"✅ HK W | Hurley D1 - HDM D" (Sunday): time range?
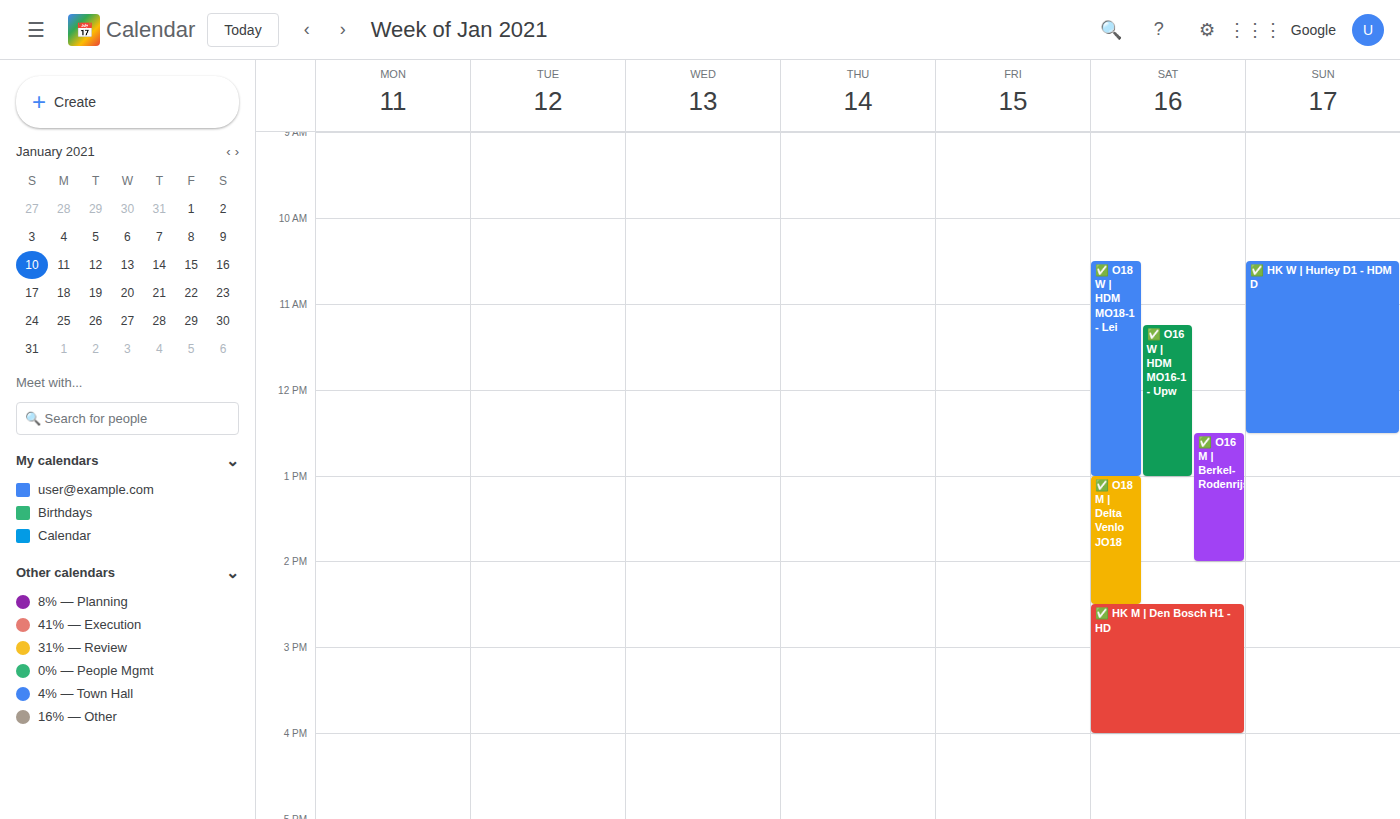
10:30 AM to 12:30 PM